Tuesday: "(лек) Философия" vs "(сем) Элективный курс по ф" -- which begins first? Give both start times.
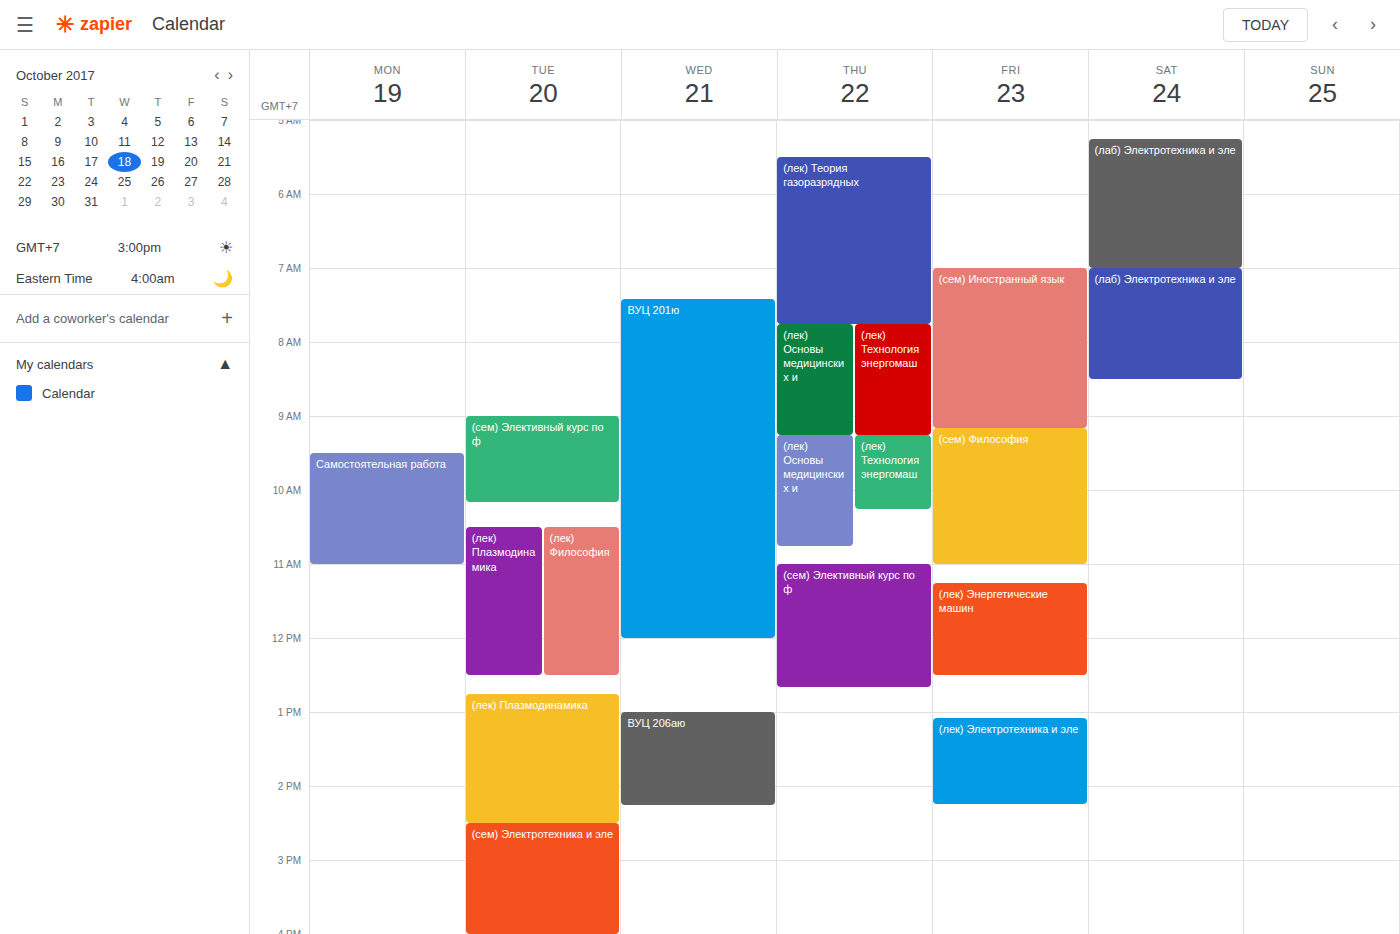
"(сем) Элективный курс по ф" 9:00 AM; "(лек) Философия" 10:30 AM.